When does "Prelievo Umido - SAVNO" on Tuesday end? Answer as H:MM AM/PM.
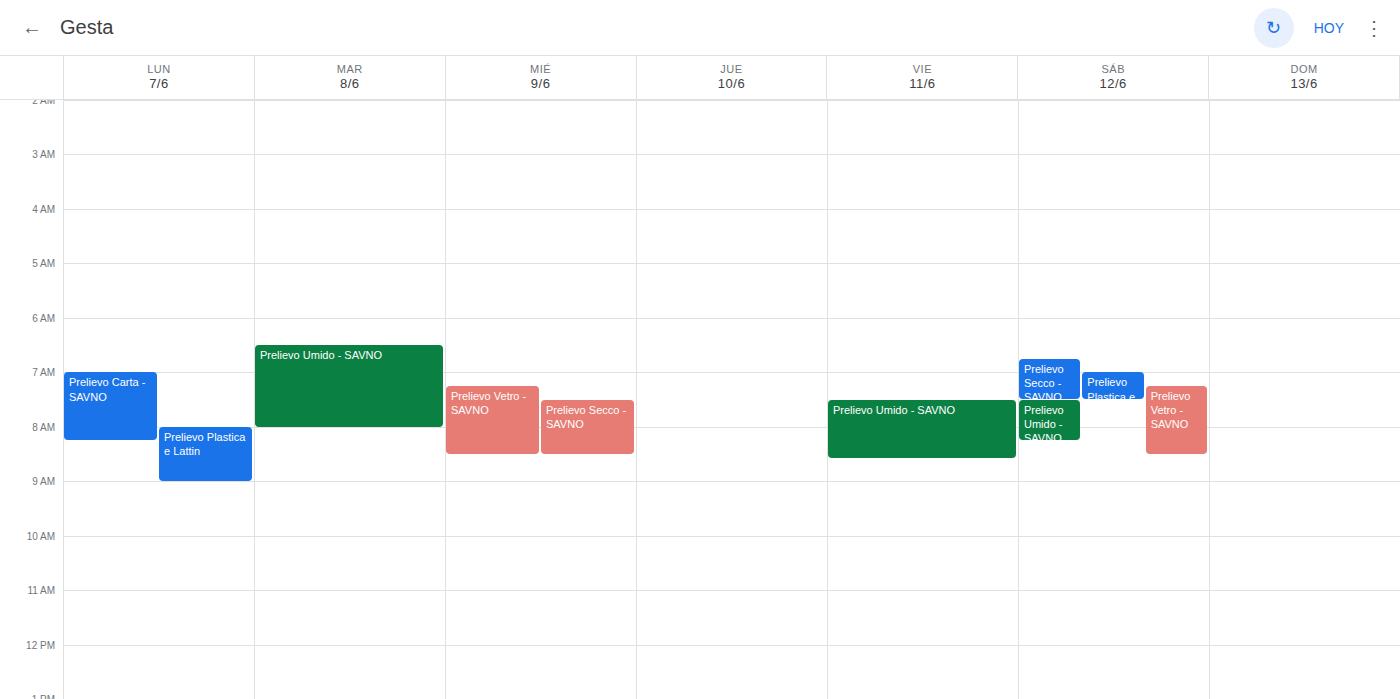
8:00 AM